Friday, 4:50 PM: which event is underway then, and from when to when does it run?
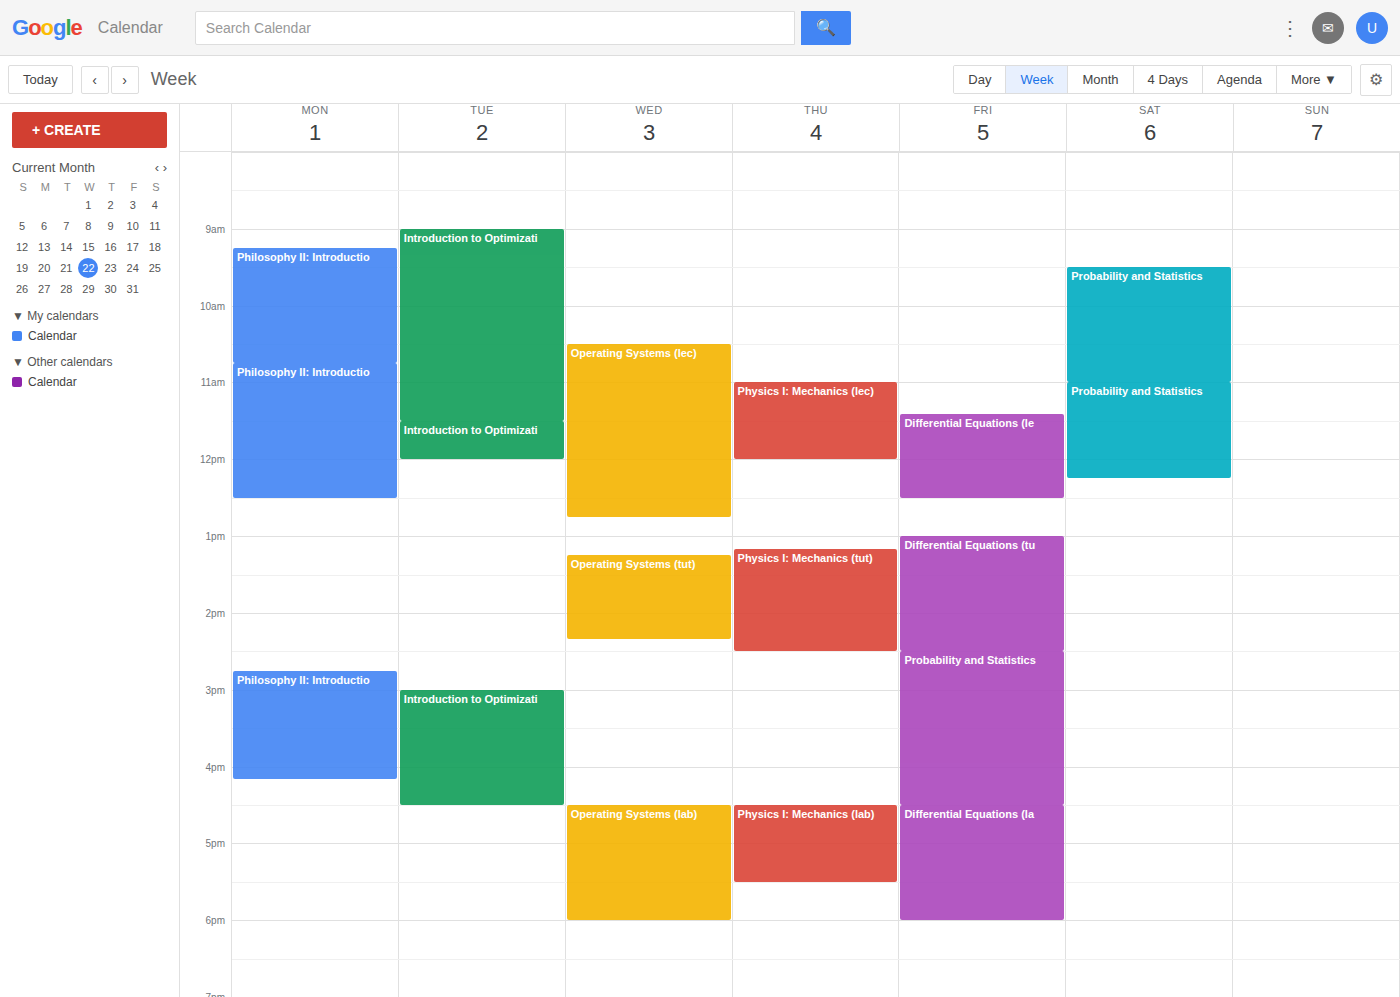
"Differential Equations (la", 4:30 PM to 6:00 PM